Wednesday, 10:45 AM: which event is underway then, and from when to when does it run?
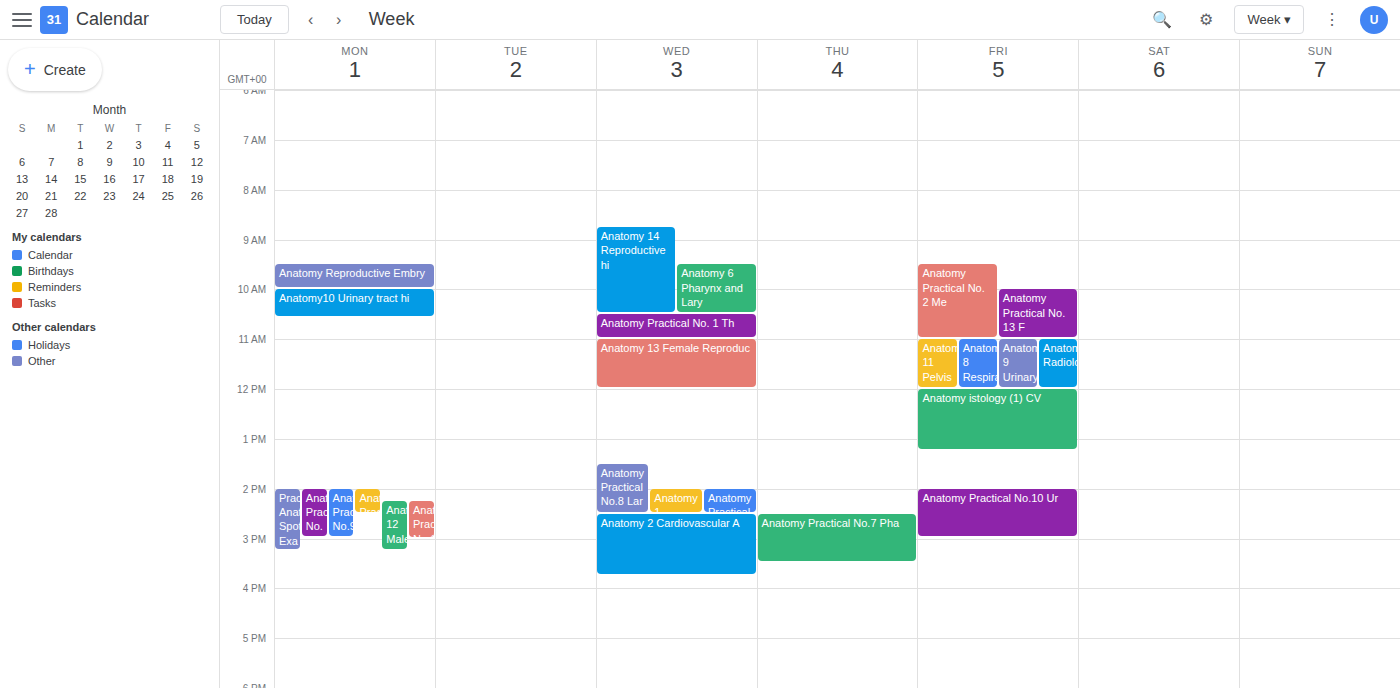
"Anatomy Practical No. 1 Th", 10:30 AM to 11:00 AM